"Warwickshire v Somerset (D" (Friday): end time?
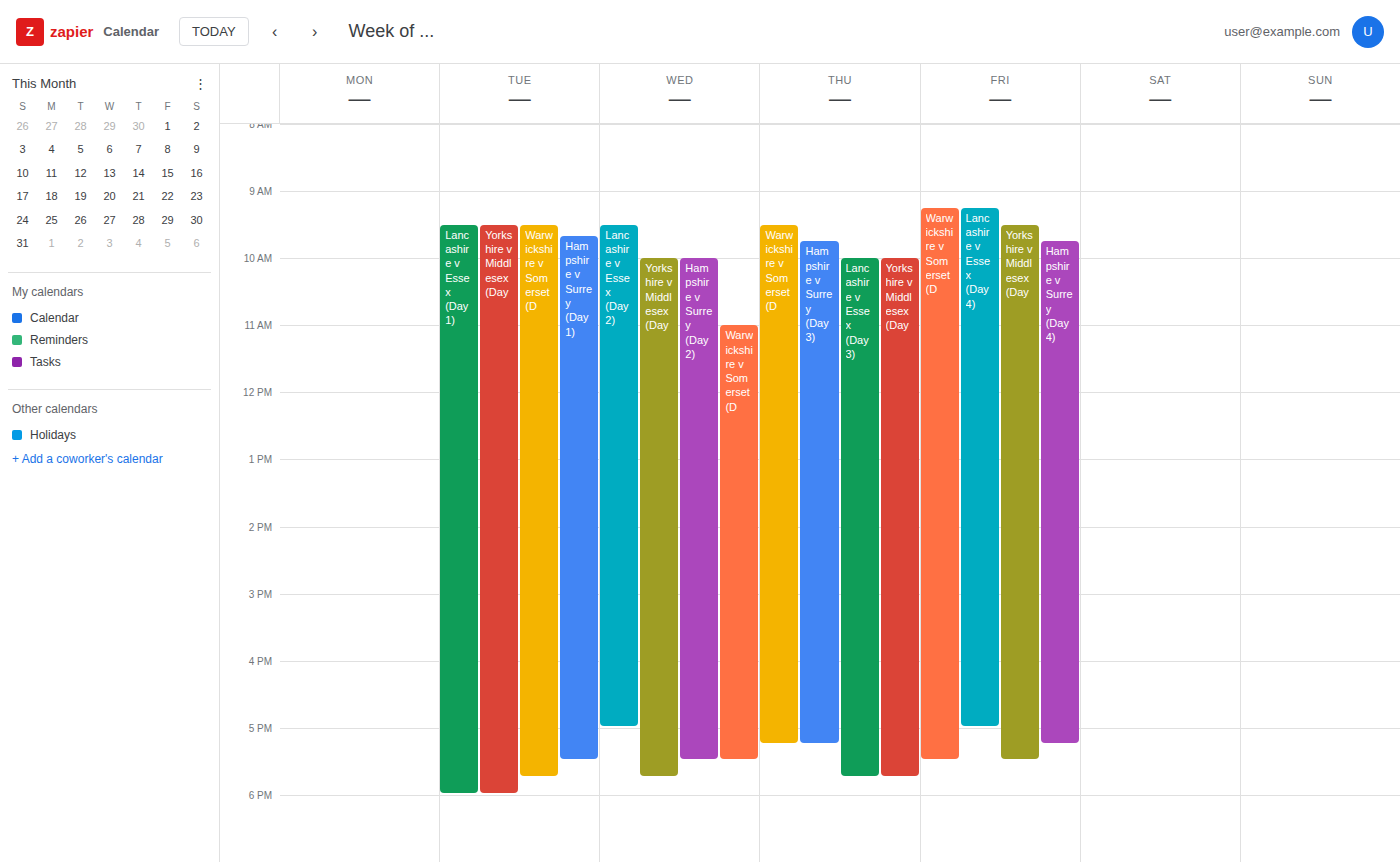
17:30